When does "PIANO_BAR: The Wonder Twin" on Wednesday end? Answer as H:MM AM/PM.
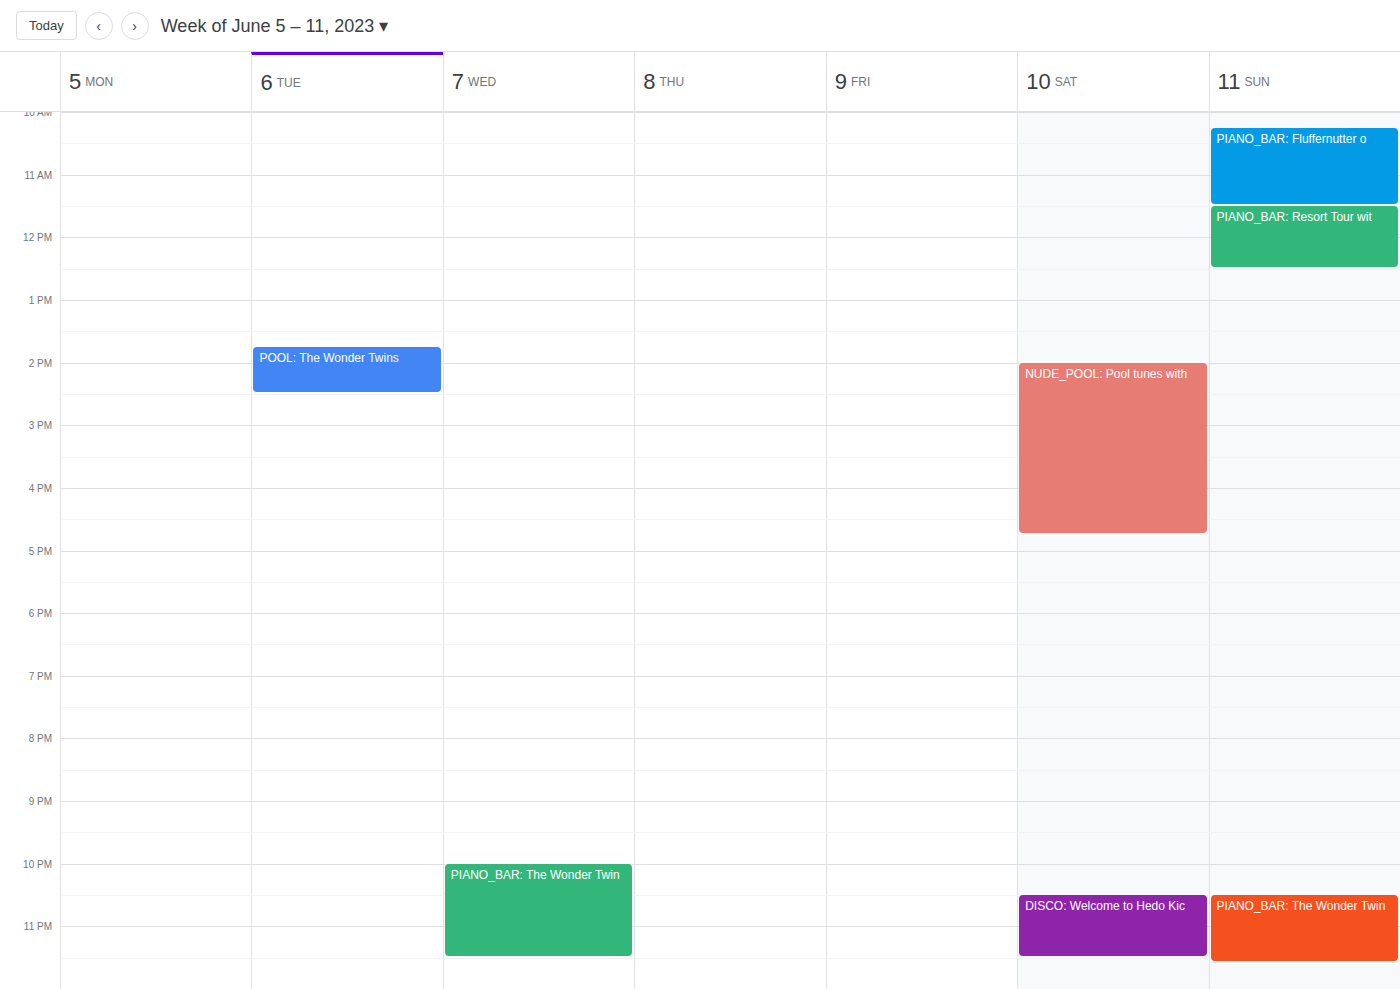
11:30 PM